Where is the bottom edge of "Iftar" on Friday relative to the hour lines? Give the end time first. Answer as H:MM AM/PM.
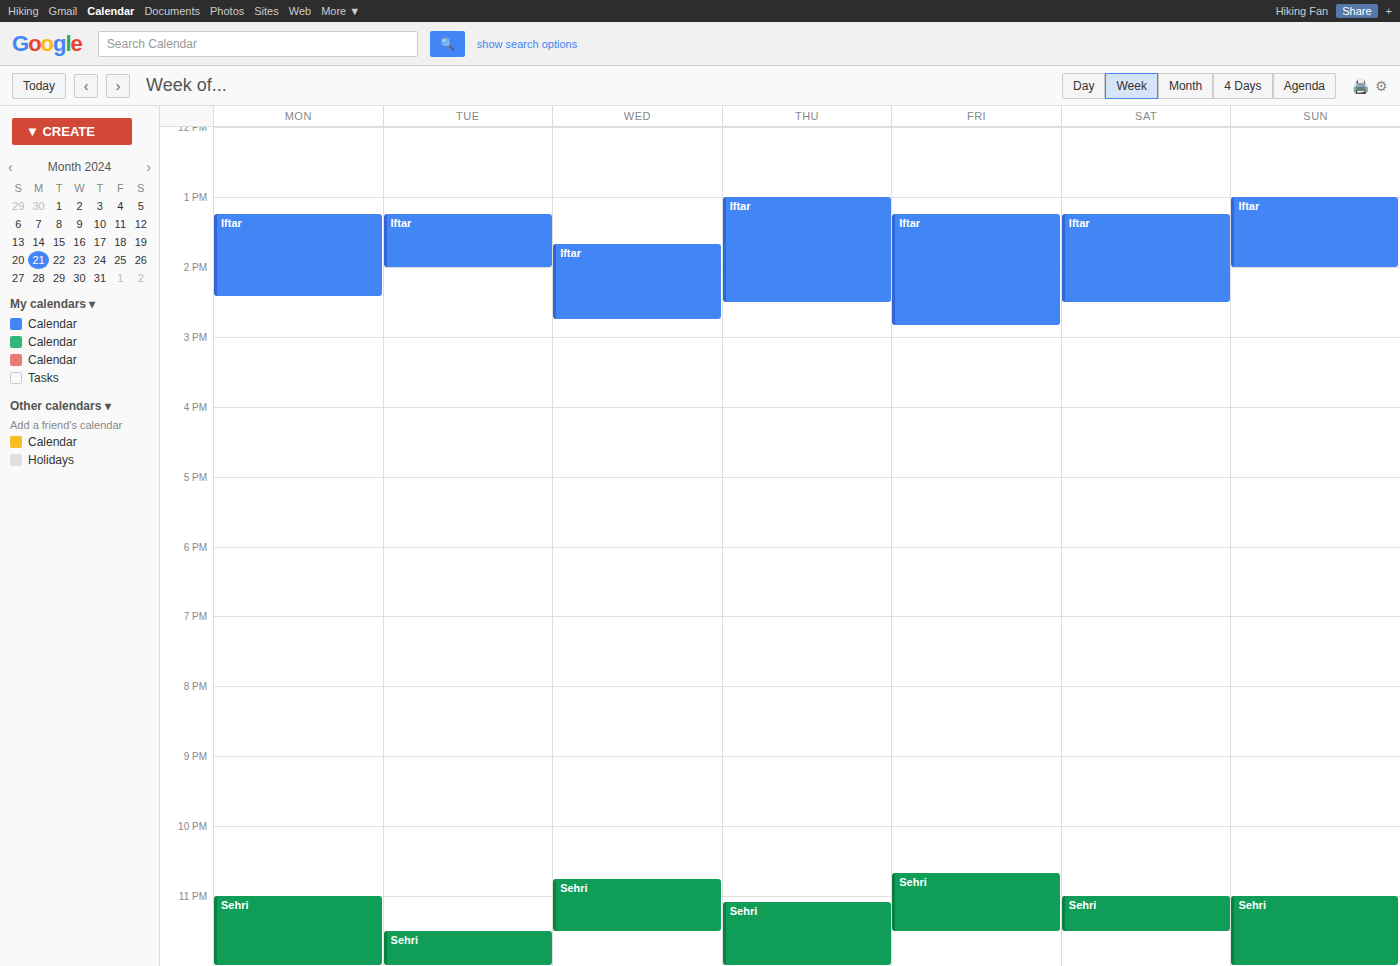
2:50 PM -- neither: 50 minutes below the 2 PM line and 10 minutes above the 3 PM line.